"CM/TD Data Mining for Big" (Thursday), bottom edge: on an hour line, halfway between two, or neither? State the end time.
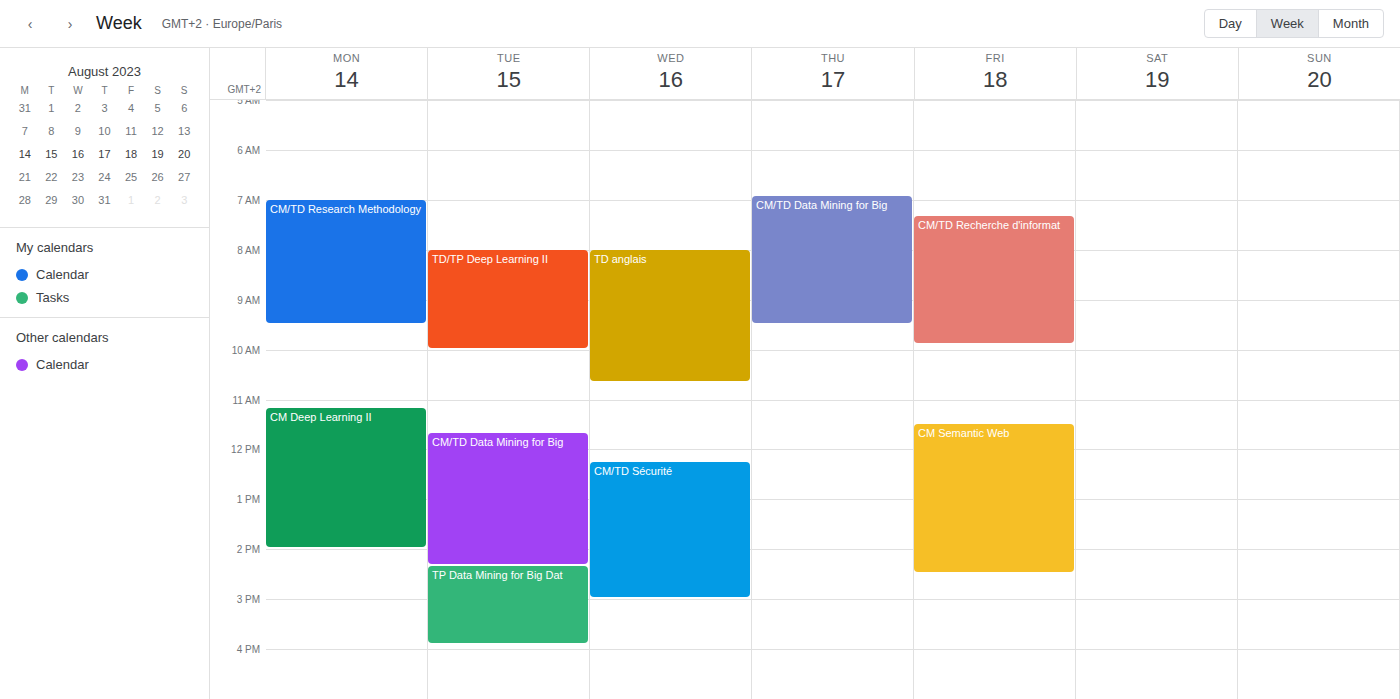
9:30 AM -- halfway between the 9 AM and 10 AM lines.